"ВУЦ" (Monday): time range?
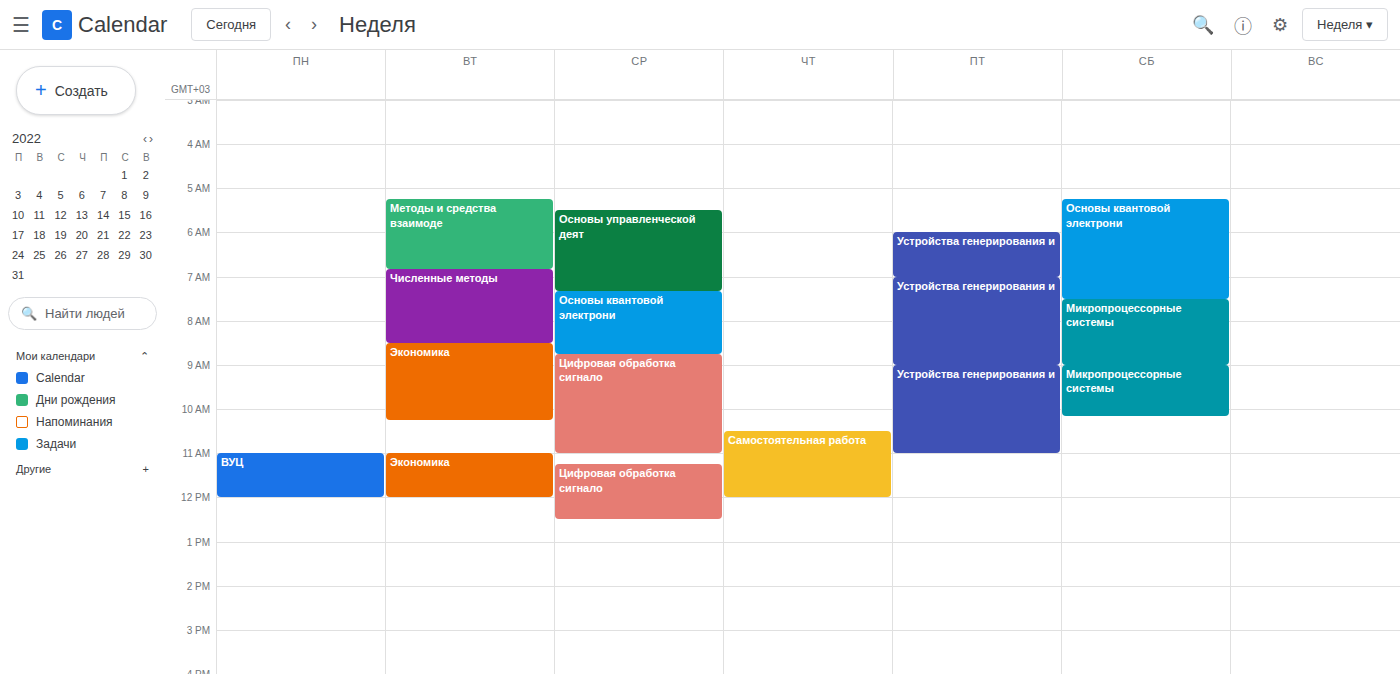
11:00 AM to 12:00 PM